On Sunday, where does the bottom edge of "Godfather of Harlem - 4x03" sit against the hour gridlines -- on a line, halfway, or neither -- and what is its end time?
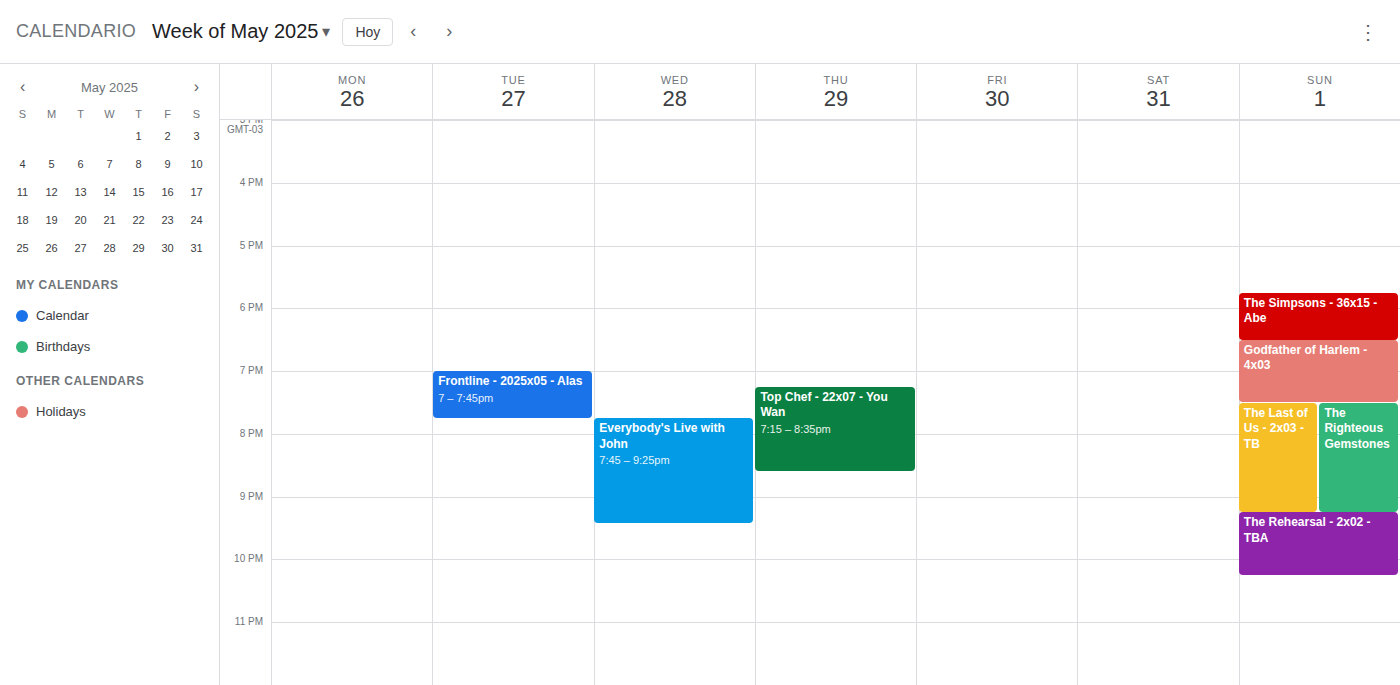
7:30 PM -- halfway between the 7 PM and 8 PM lines.